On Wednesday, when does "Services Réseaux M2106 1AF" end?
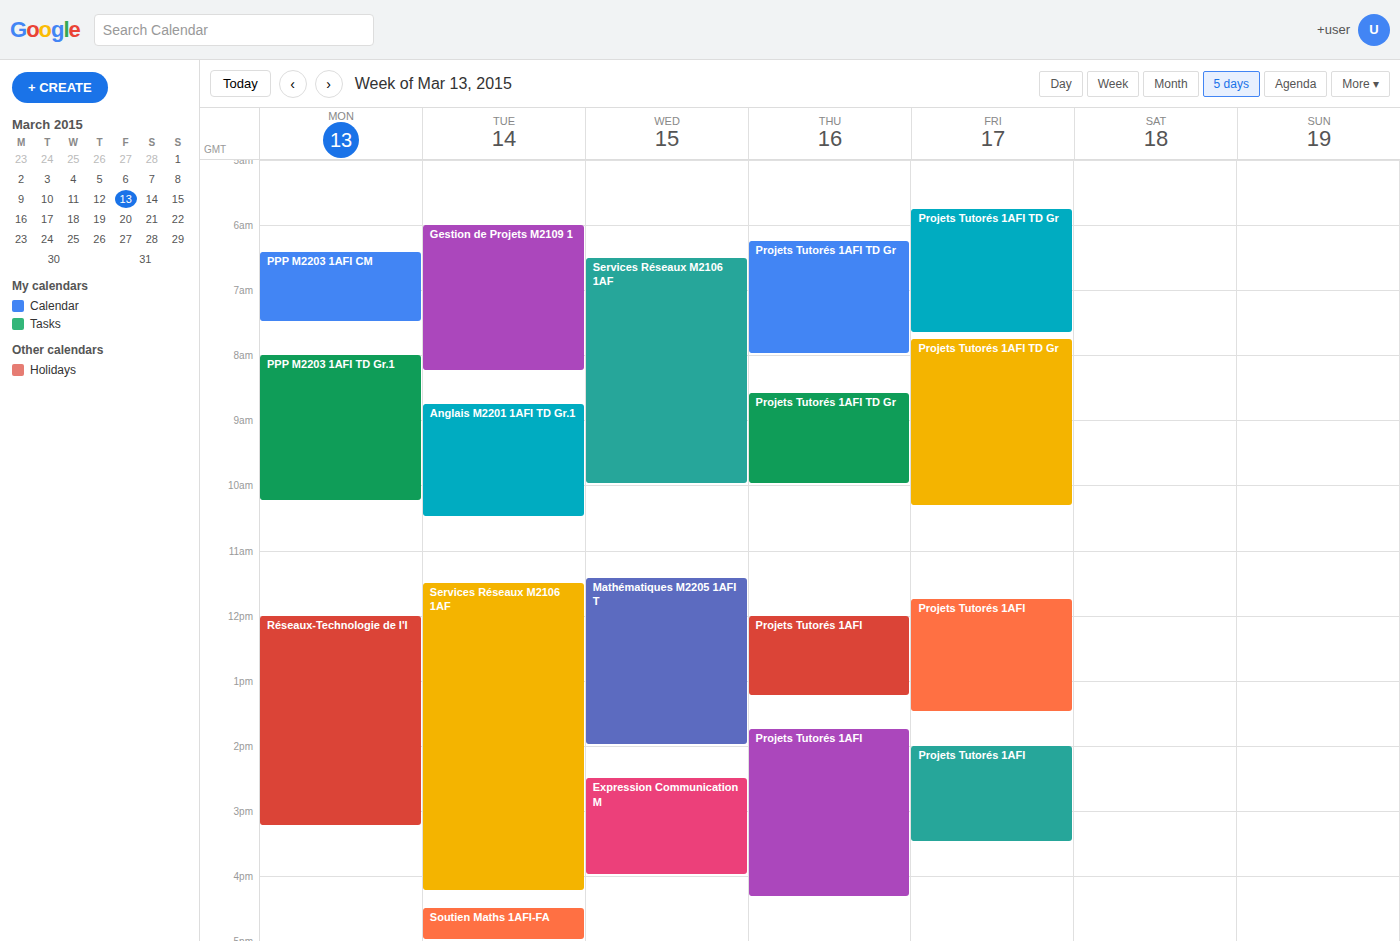
10:00 AM